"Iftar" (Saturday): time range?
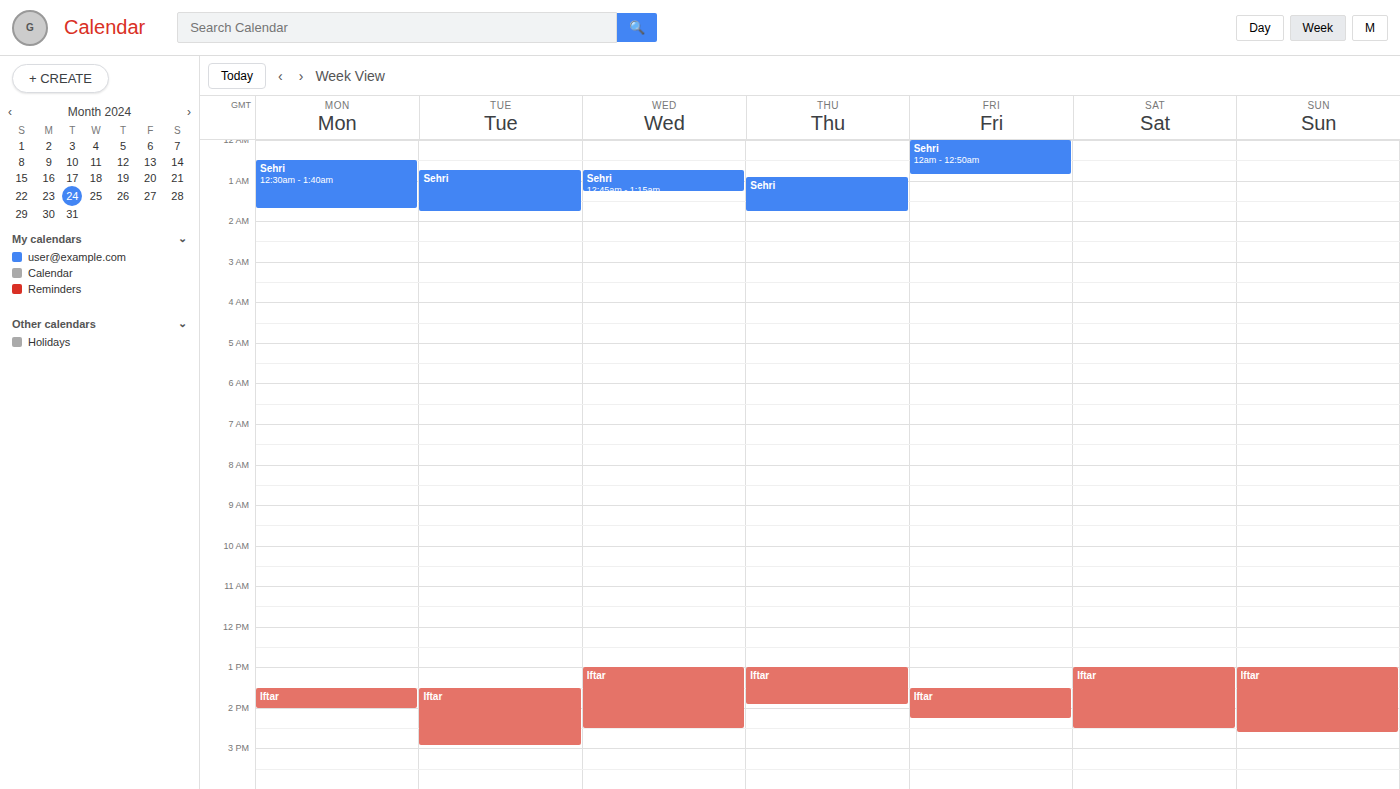
13:00 to 14:30